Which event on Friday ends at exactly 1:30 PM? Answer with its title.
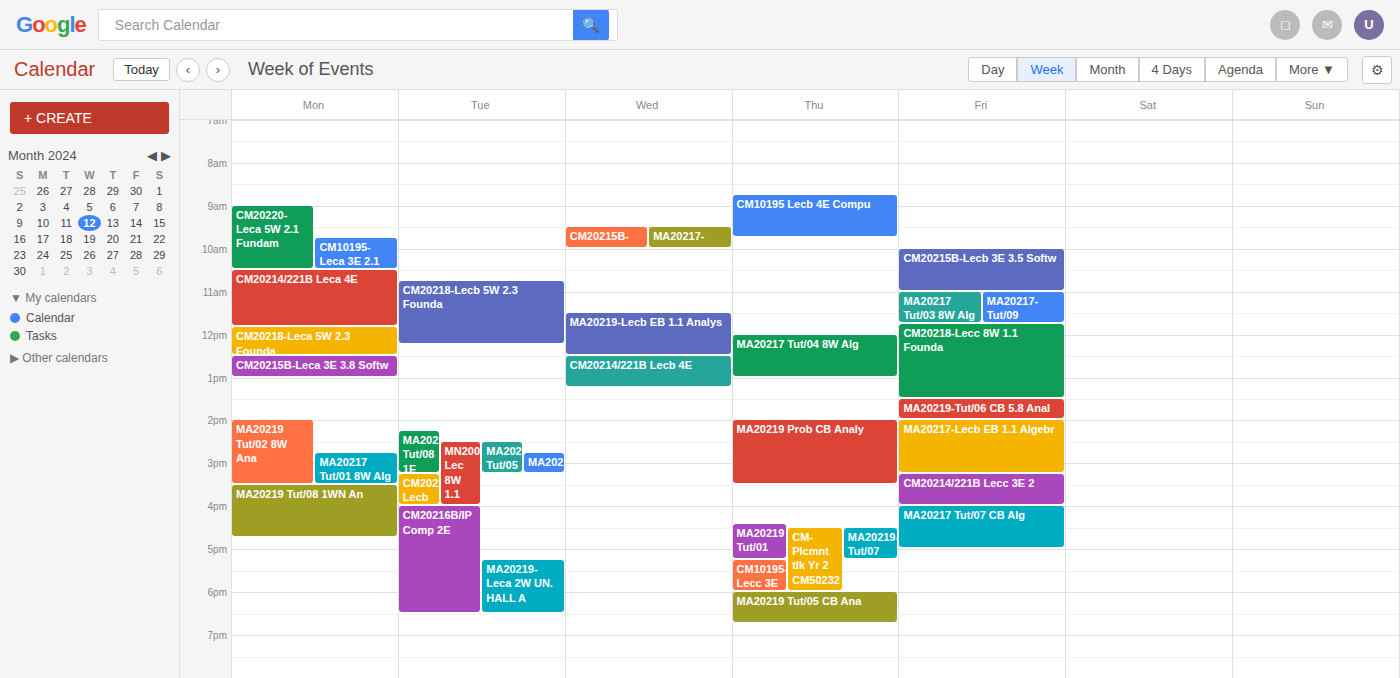
"CM20218-Lecc 8W 1.1 Founda"